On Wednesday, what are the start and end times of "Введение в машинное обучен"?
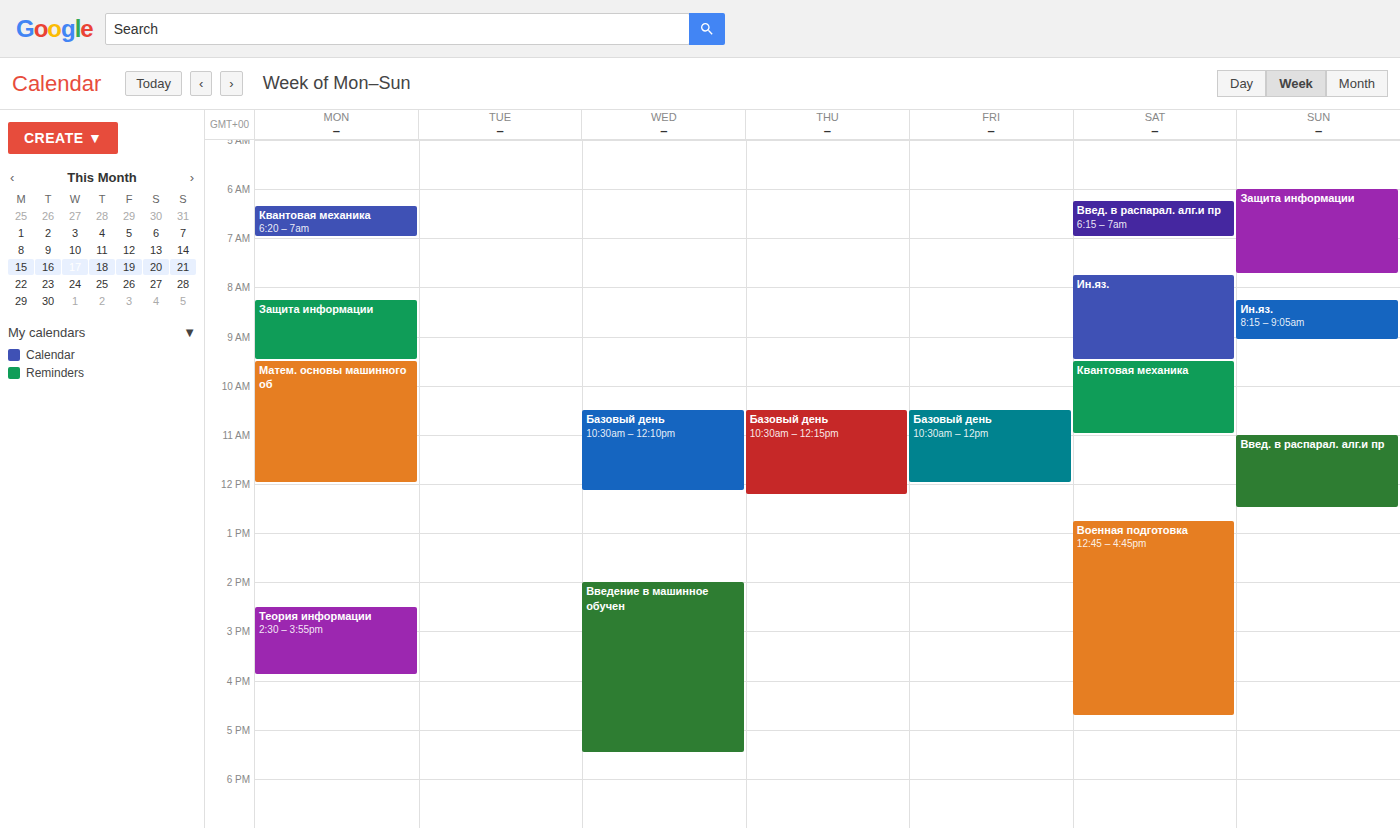
2:00 PM to 5:30 PM